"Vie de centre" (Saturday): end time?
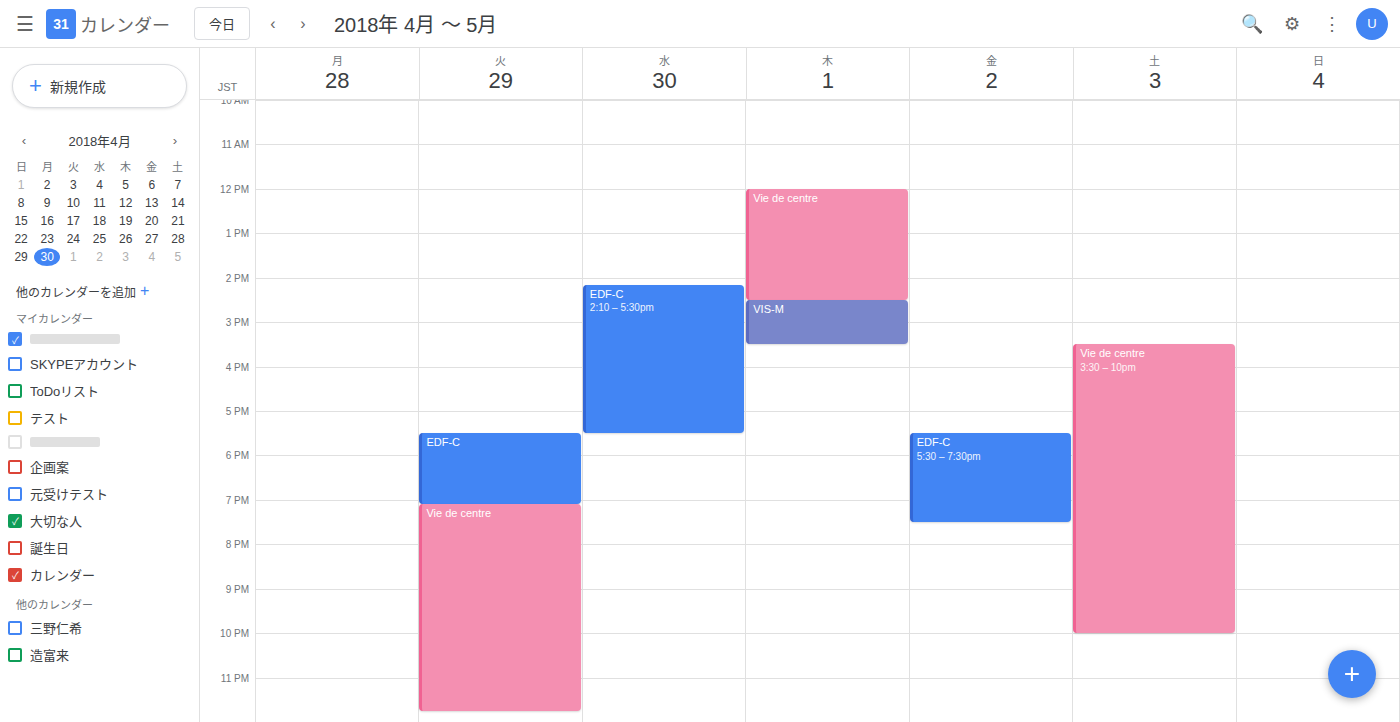
10:00 PM